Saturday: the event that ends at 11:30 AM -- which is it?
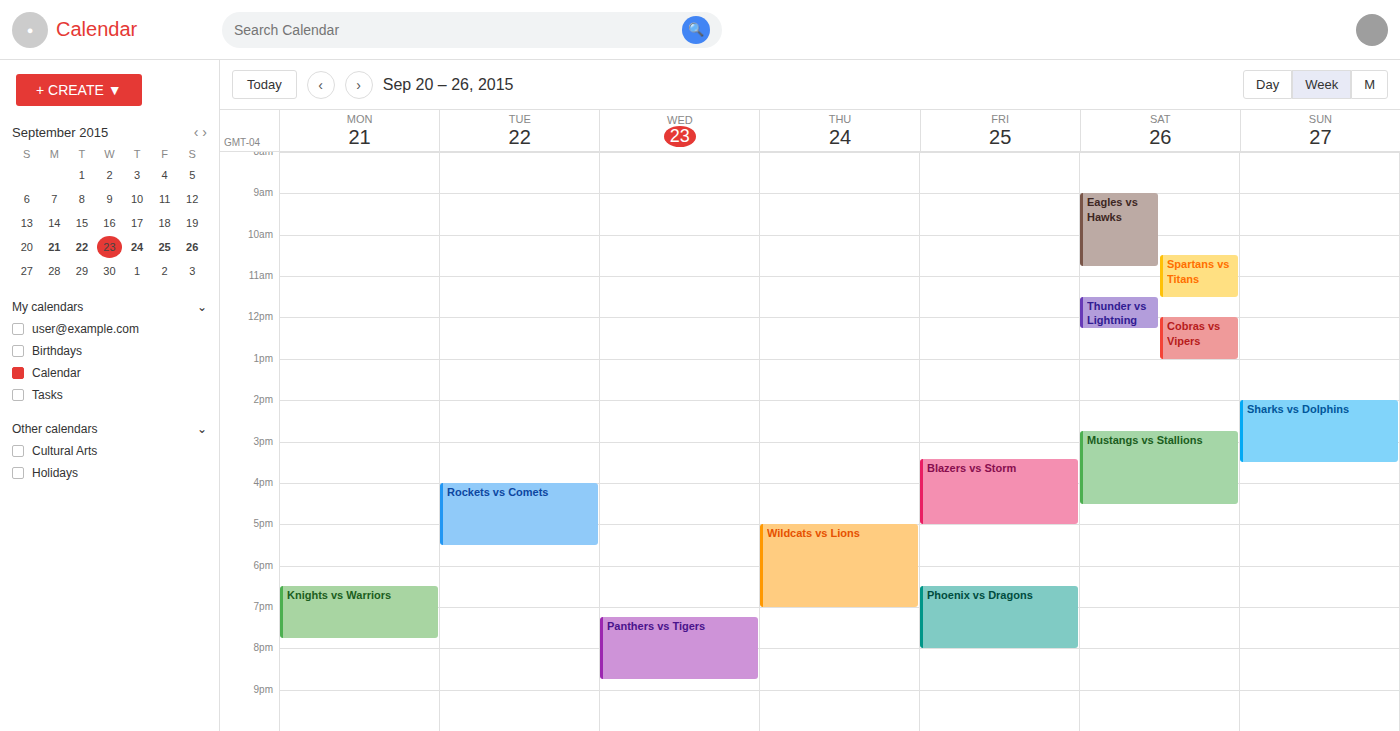
"Spartans vs Titans"